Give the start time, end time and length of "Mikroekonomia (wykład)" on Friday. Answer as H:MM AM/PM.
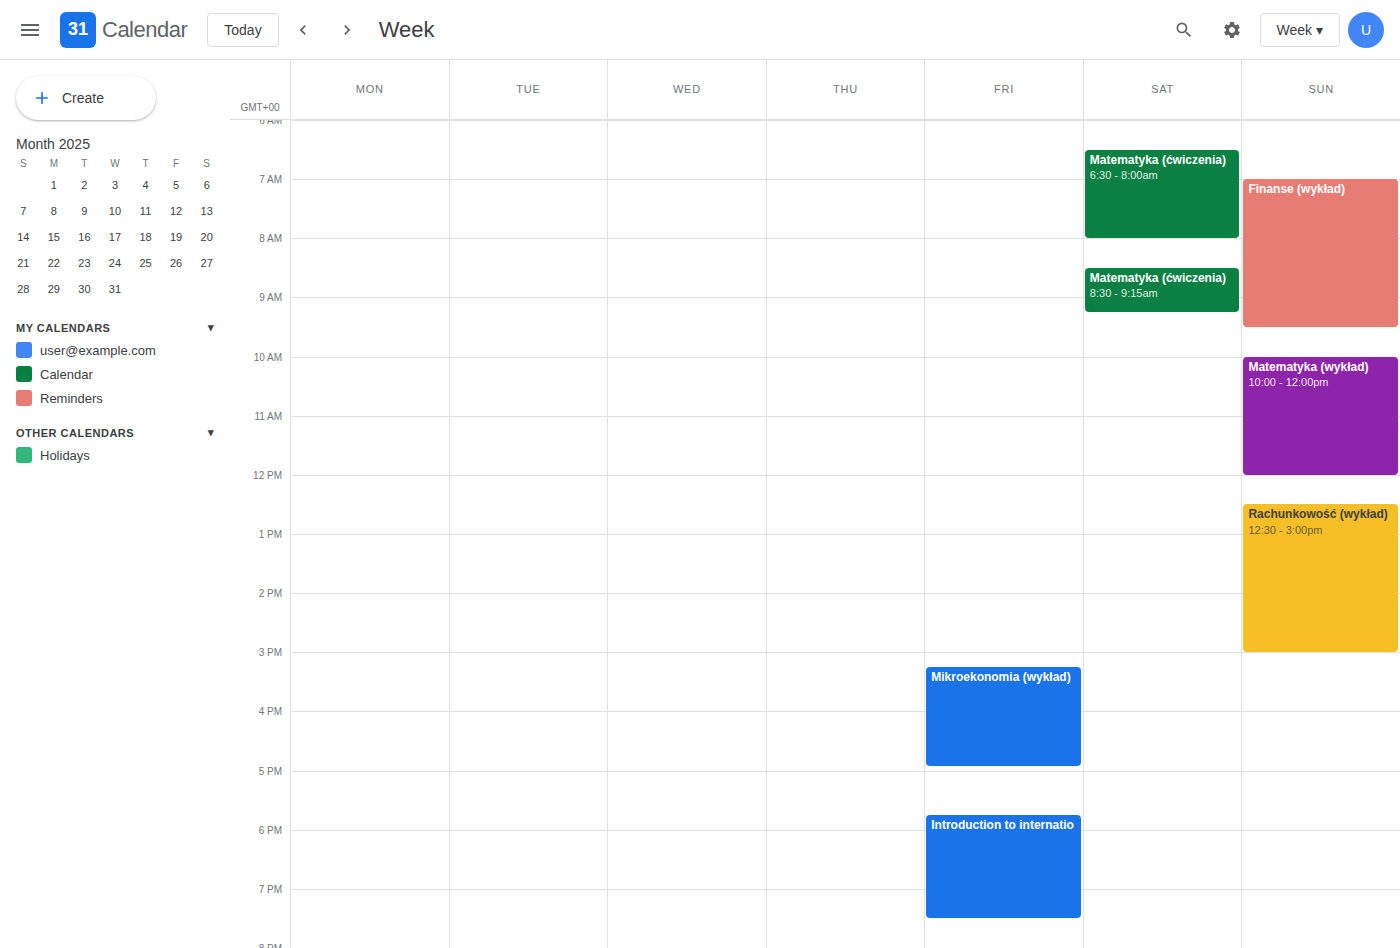
3:15 PM to 4:55 PM, 1 hour 40 minutes